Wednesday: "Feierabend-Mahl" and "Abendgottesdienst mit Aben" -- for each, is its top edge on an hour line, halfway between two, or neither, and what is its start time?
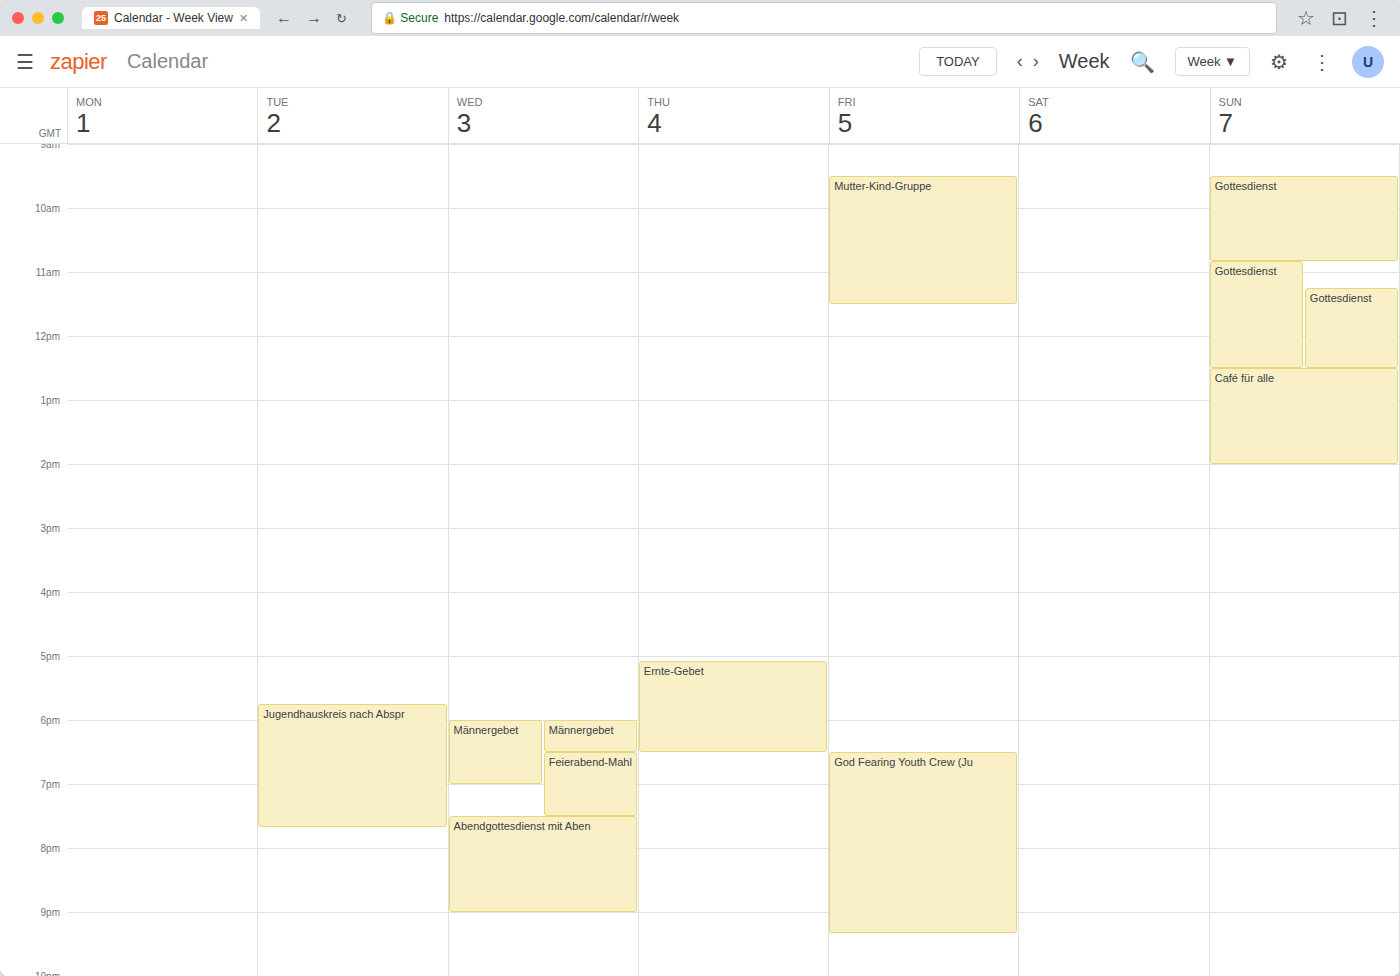
"Feierabend-Mahl": 6:30 PM, halfway between the 6 PM and 7 PM lines. "Abendgottesdienst mit Aben": 7:30 PM, halfway between the 7 PM and 8 PM lines.